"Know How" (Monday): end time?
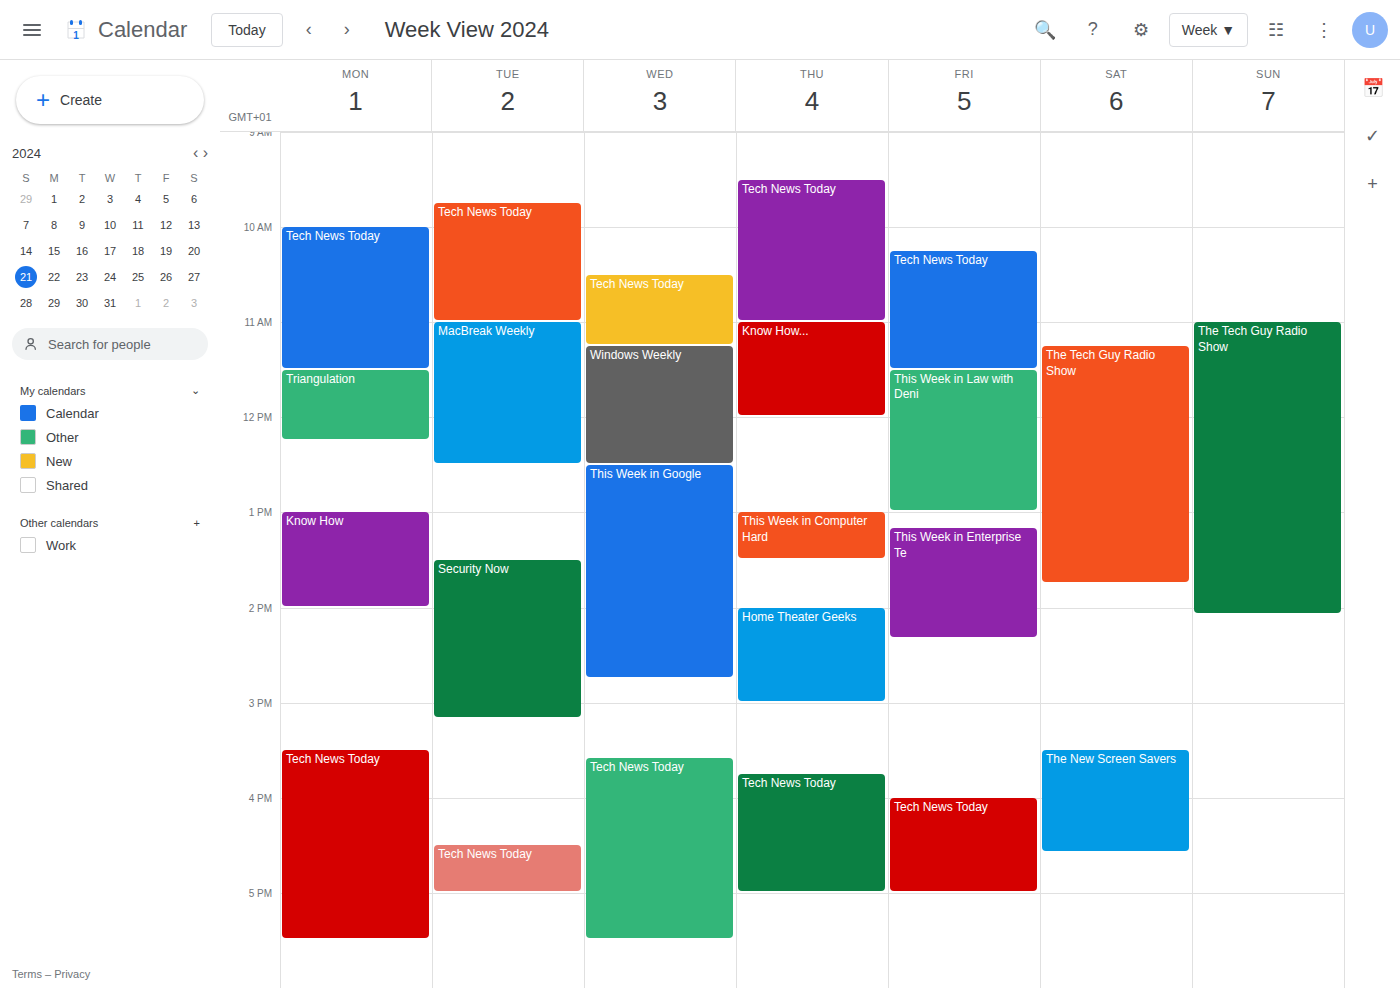
2:00 PM